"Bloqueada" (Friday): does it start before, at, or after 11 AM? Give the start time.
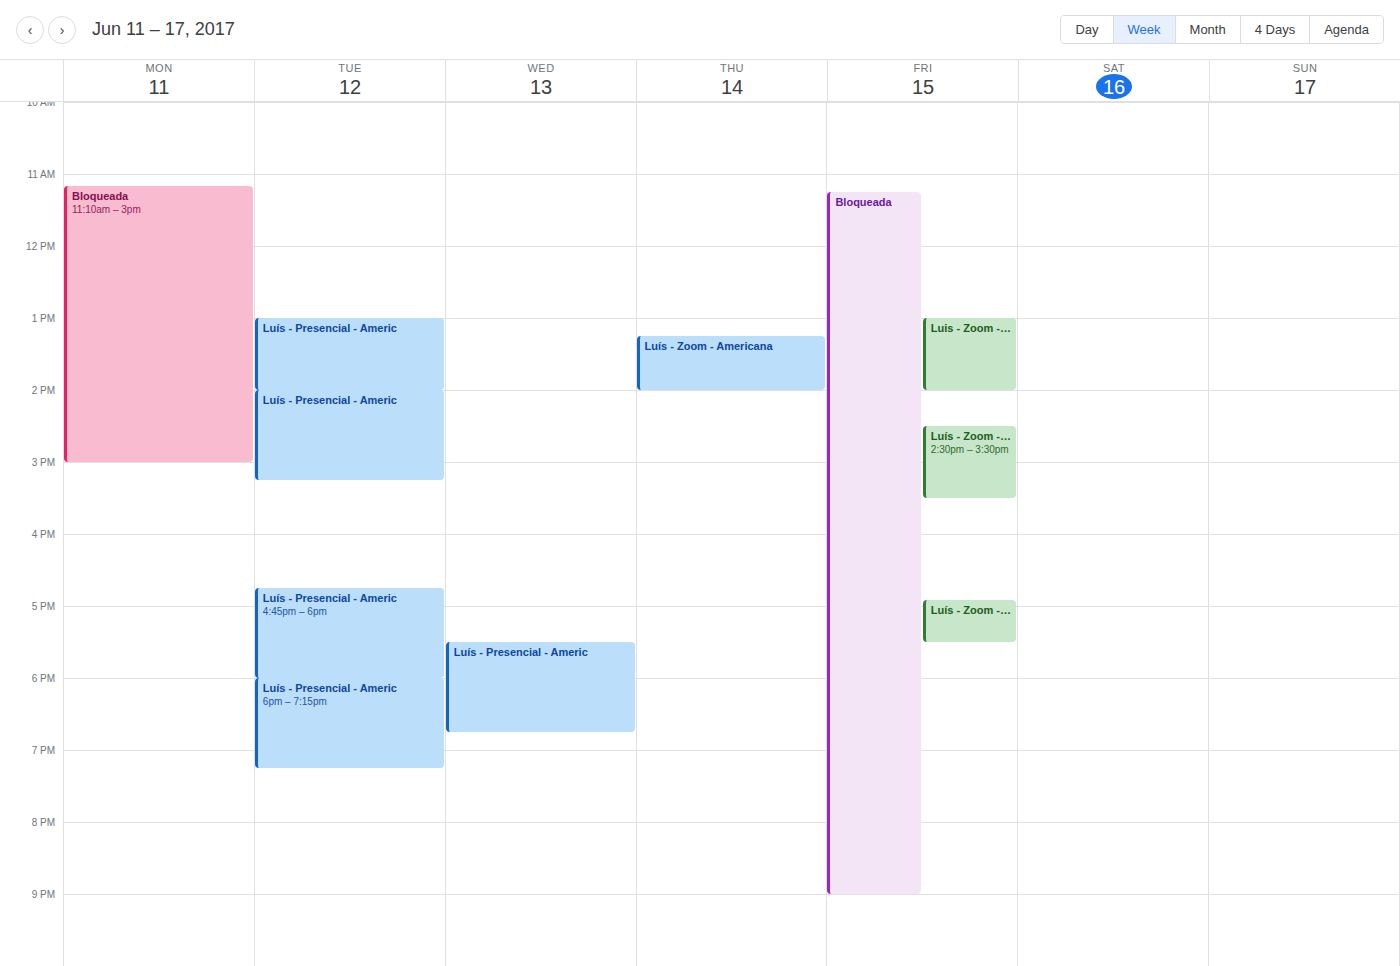
11:15 AM -- after 11 AM, 15 minutes below the 11 AM line.